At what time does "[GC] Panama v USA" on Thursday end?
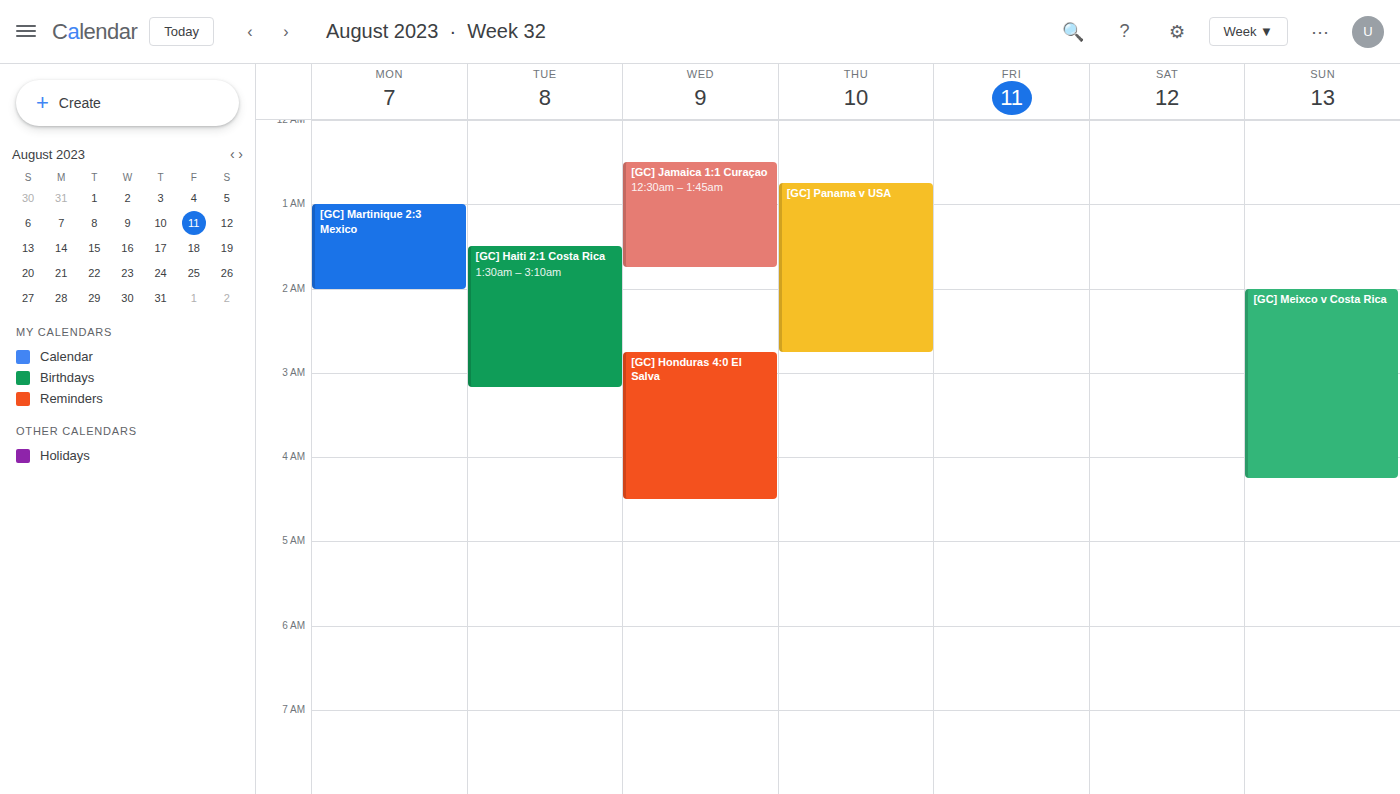
2:45 AM